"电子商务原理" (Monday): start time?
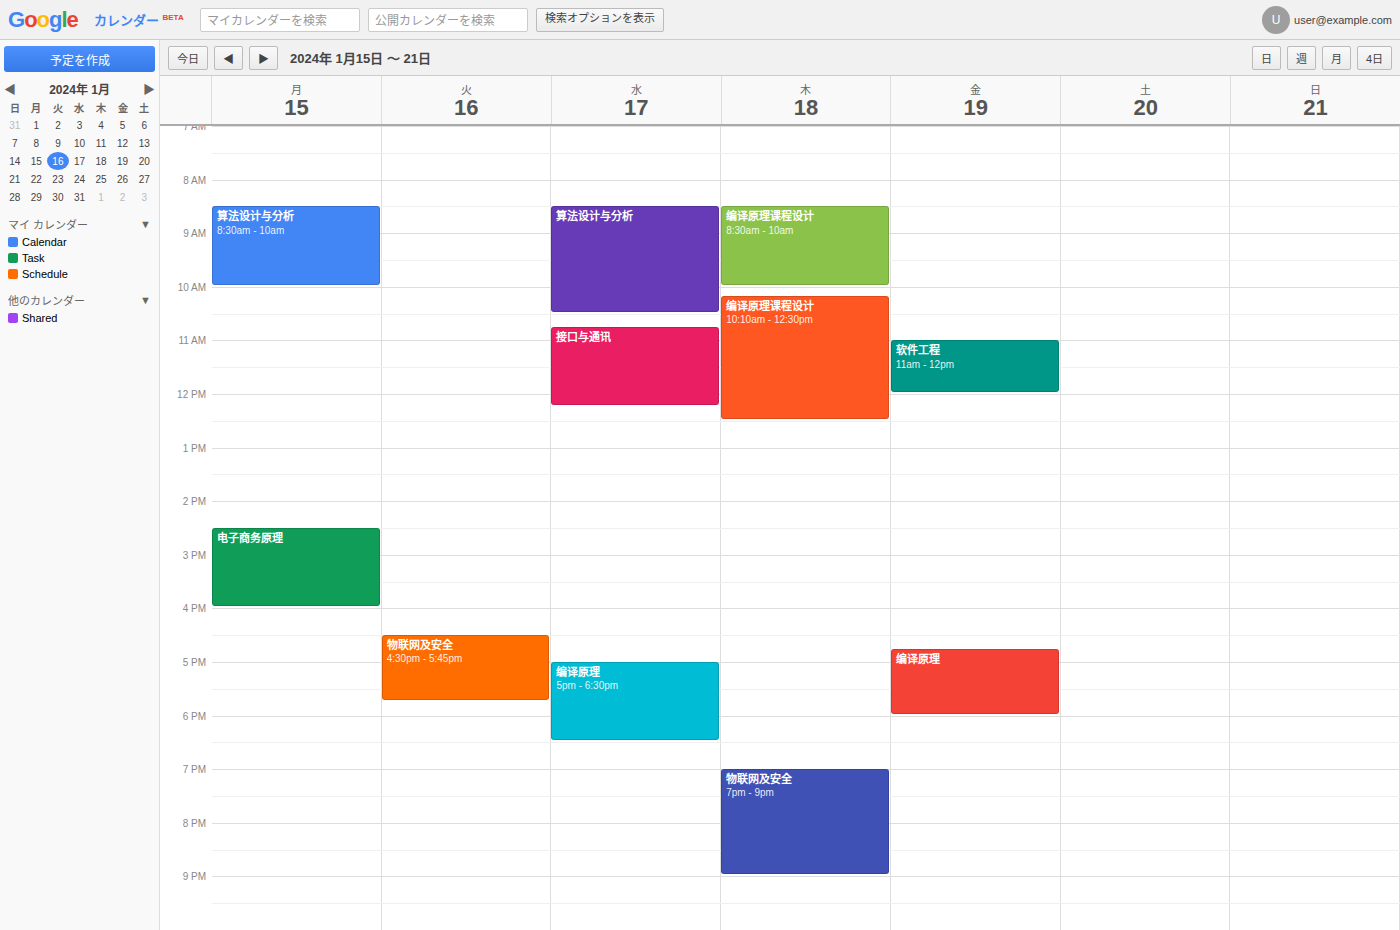
2:30 PM